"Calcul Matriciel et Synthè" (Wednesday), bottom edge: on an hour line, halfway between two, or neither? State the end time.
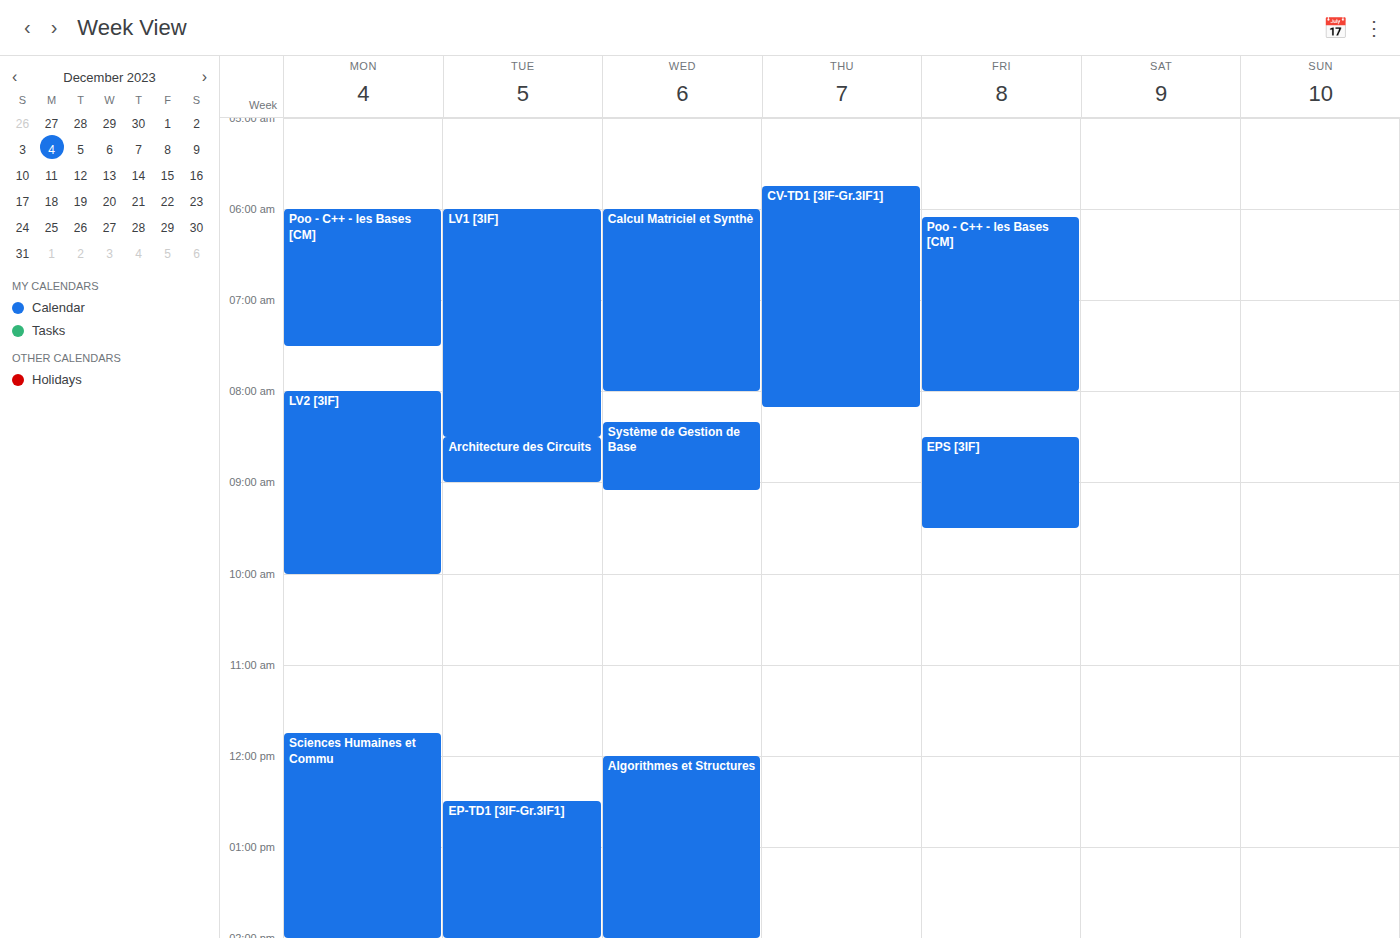
8:00 AM -- exactly on the 8 AM line.